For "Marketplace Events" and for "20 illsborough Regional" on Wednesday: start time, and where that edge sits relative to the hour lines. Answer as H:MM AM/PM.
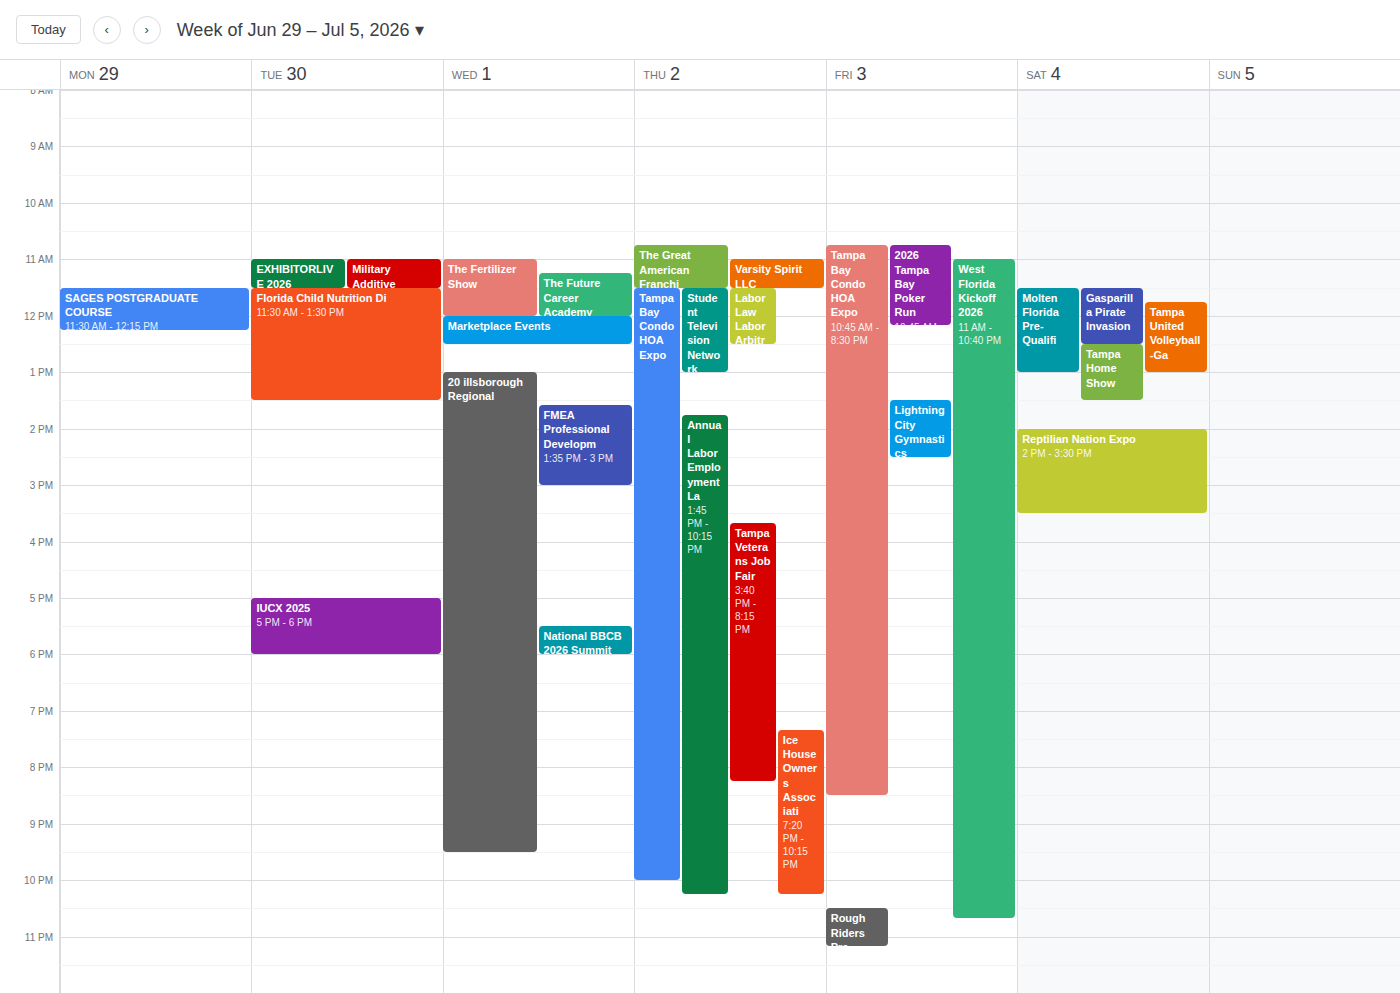
"Marketplace Events": 12:00 PM, exactly on the 12 PM line. "20 illsborough Regional": 1:00 PM, exactly on the 1 PM line.